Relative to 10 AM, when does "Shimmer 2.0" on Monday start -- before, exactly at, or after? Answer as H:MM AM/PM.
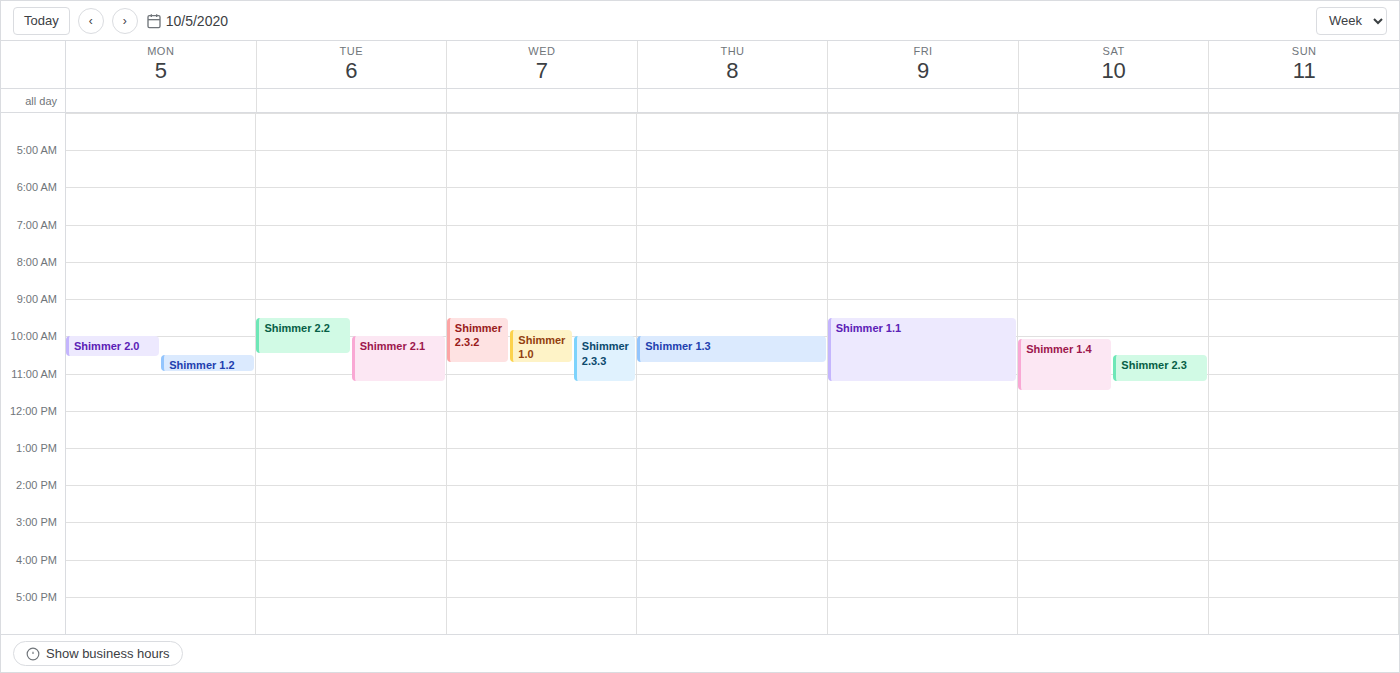
10:00 AM -- exactly at 10 AM, on the 10 AM line.